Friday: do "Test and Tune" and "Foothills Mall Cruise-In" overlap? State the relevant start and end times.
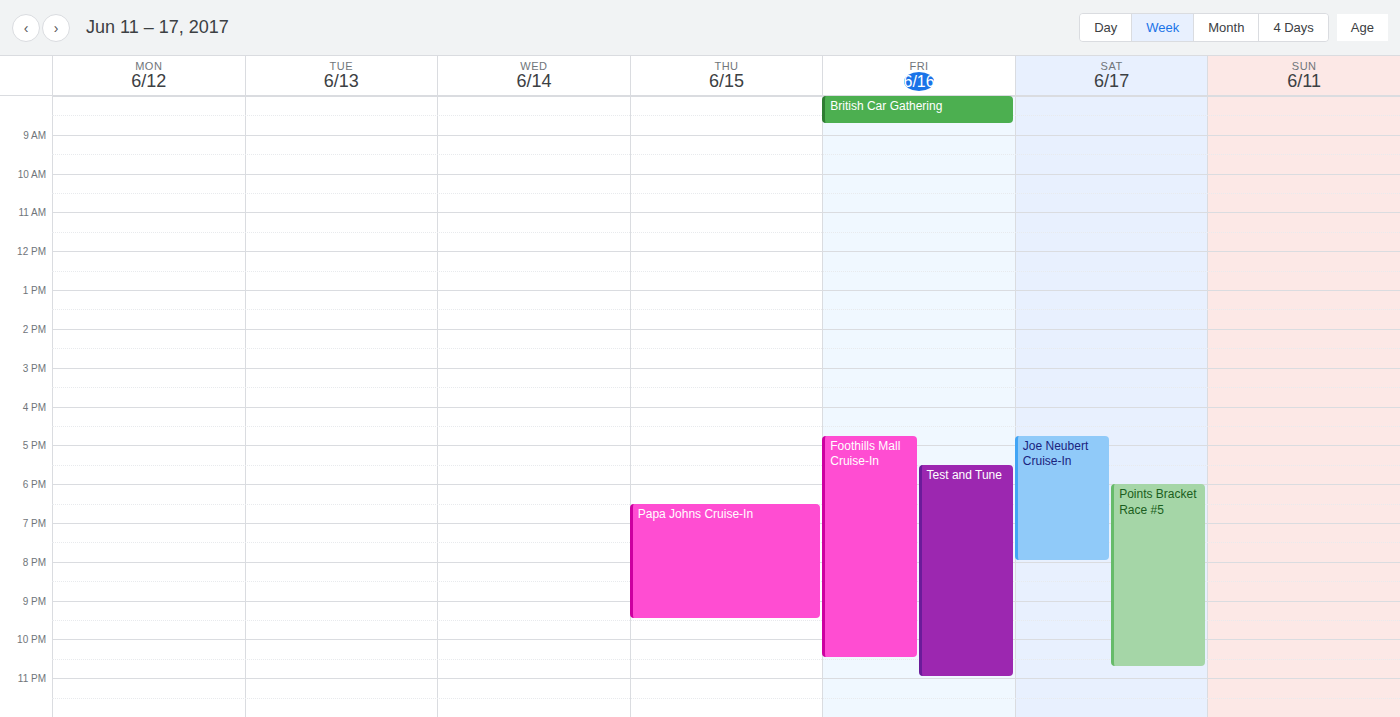
"Test and Tune" starts at 17:30, before "Foothills Mall Cruise-In" ends at 22:30 -- they overlap.